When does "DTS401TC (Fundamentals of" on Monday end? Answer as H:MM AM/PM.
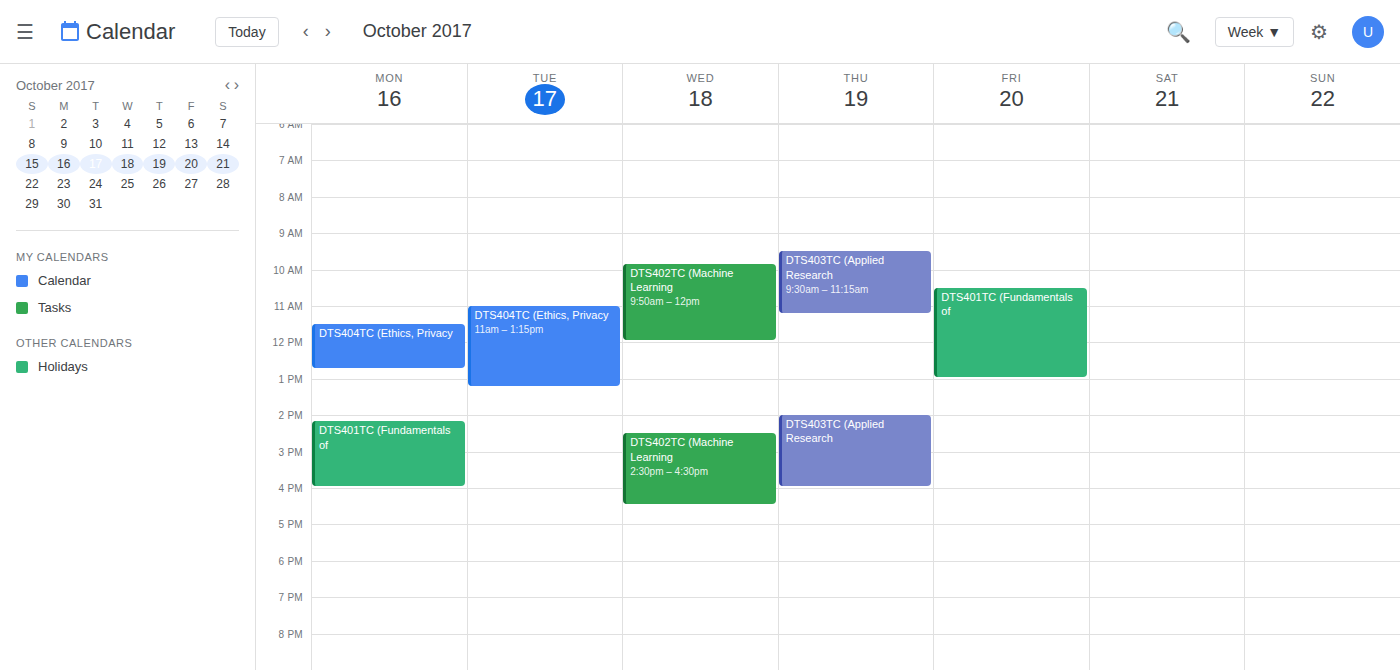
4:00 PM